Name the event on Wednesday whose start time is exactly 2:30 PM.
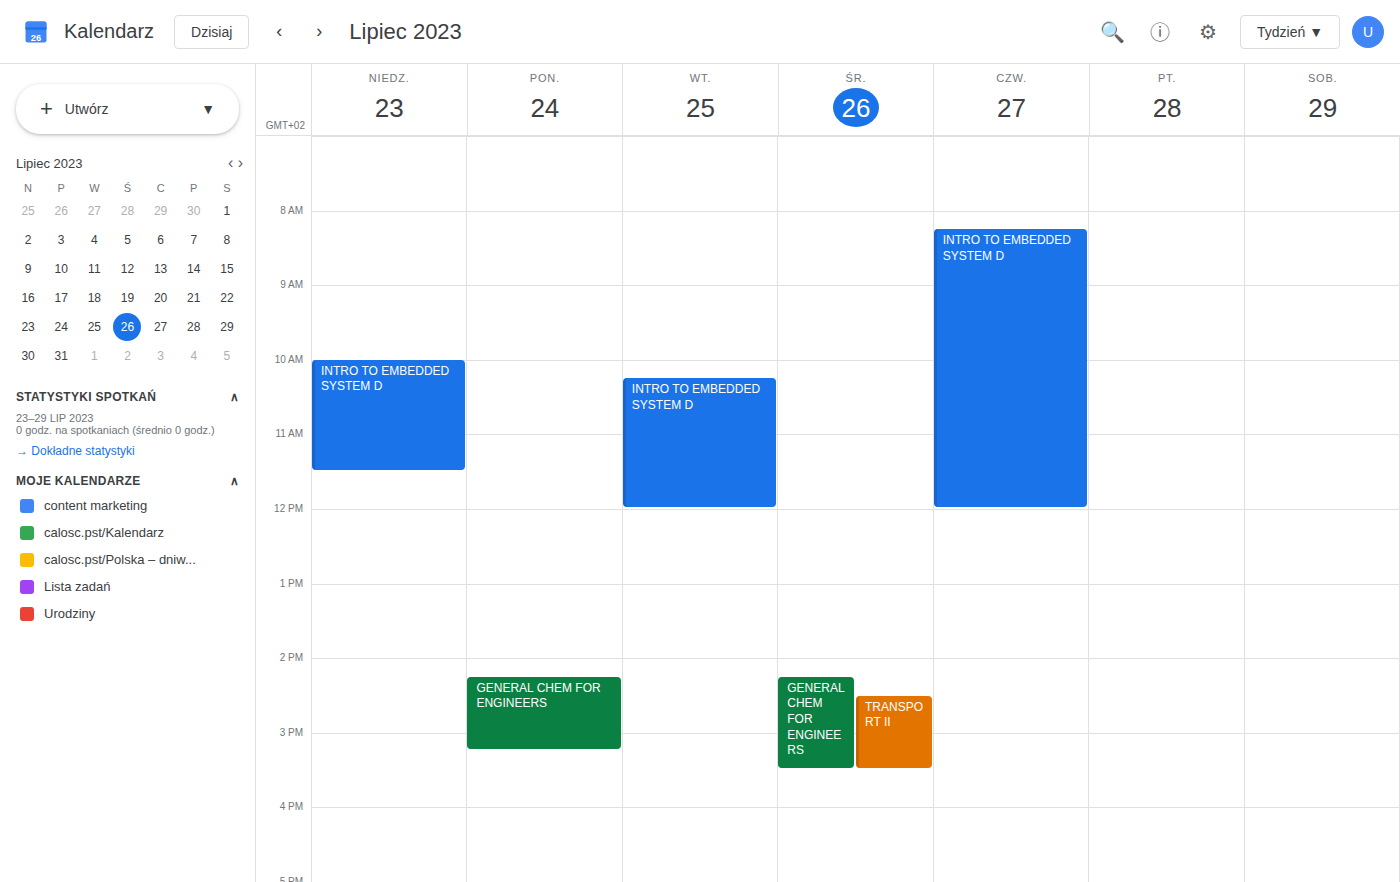
"TRANSPORT II"